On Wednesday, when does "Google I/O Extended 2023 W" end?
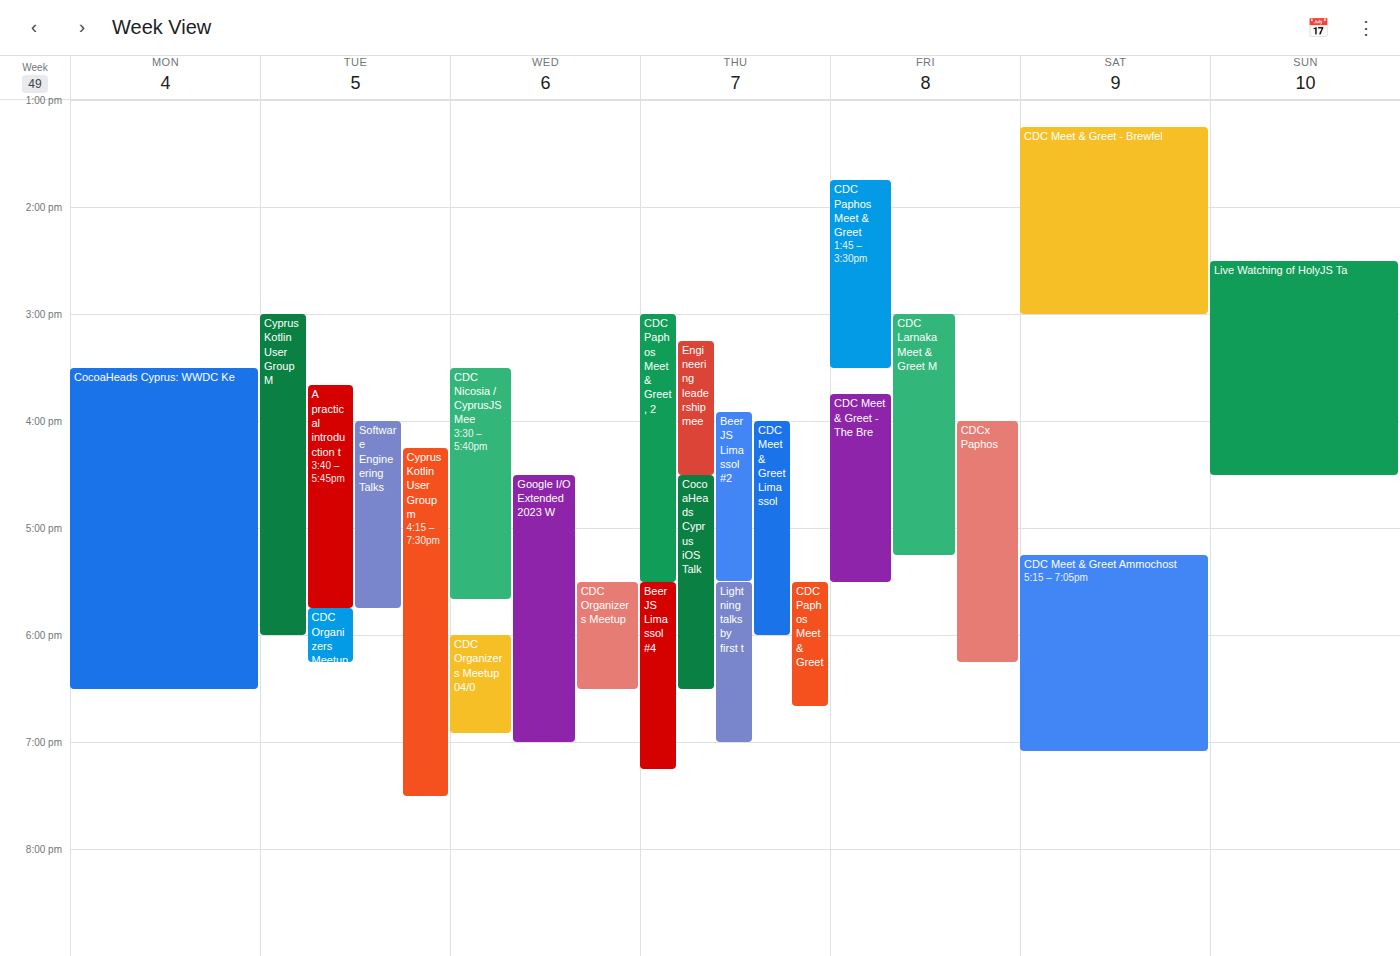
7:00 PM